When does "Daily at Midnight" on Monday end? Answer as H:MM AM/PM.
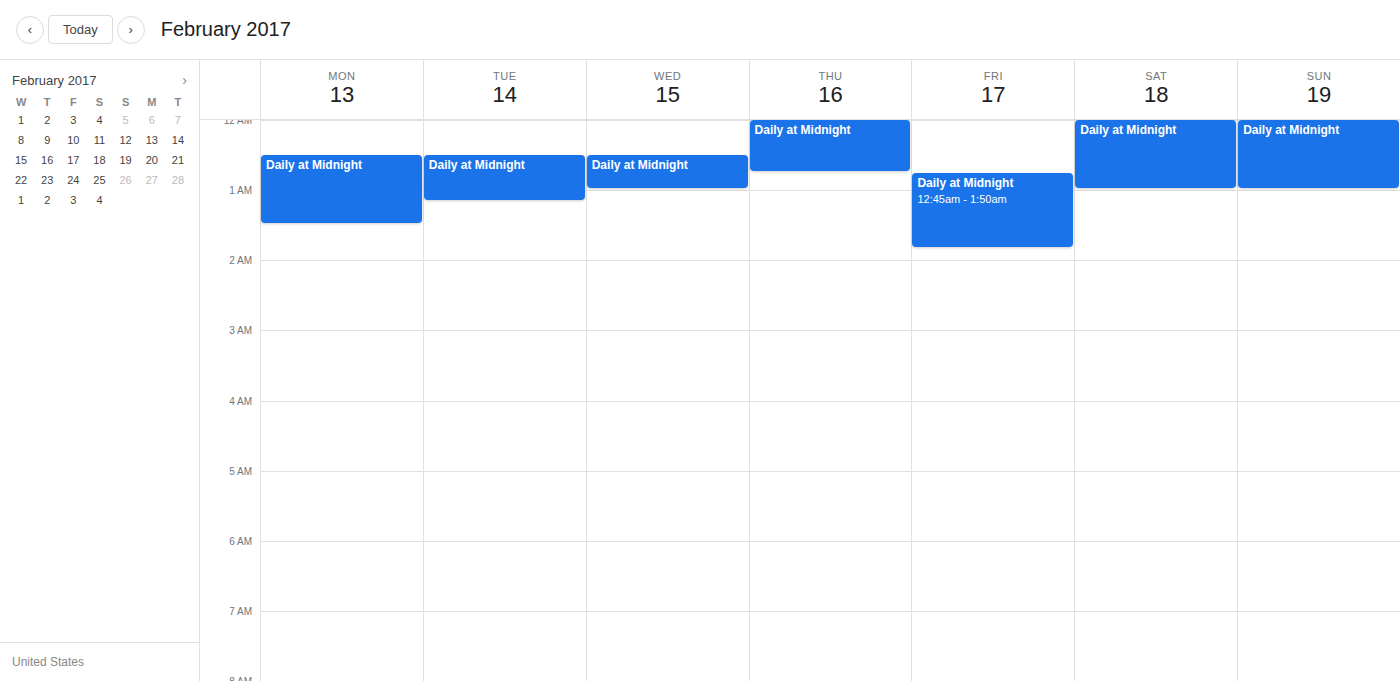
1:30 AM